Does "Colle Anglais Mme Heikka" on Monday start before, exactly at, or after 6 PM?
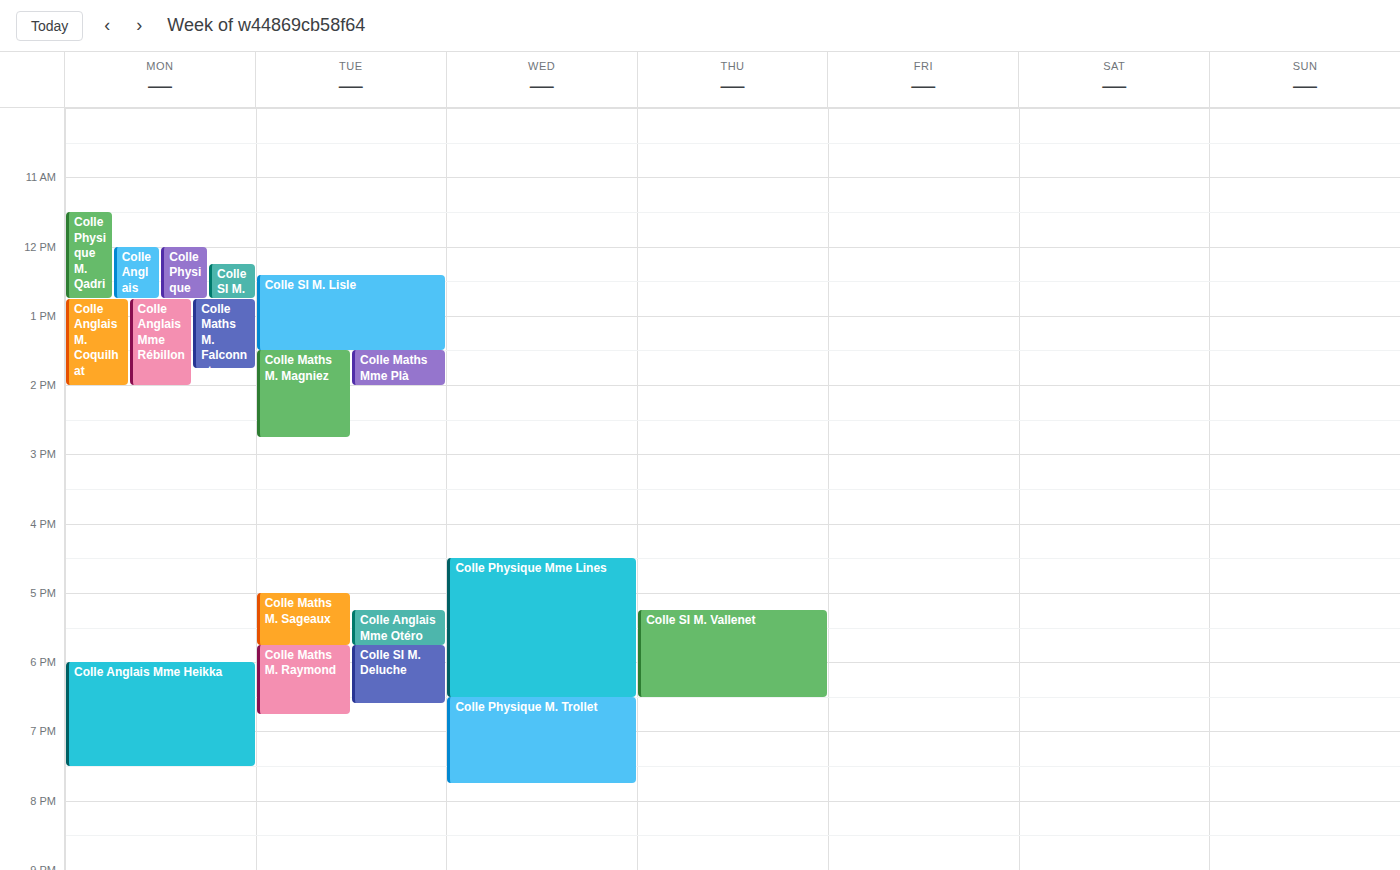
6:00 PM -- exactly at 6 PM, on the 6 PM line.